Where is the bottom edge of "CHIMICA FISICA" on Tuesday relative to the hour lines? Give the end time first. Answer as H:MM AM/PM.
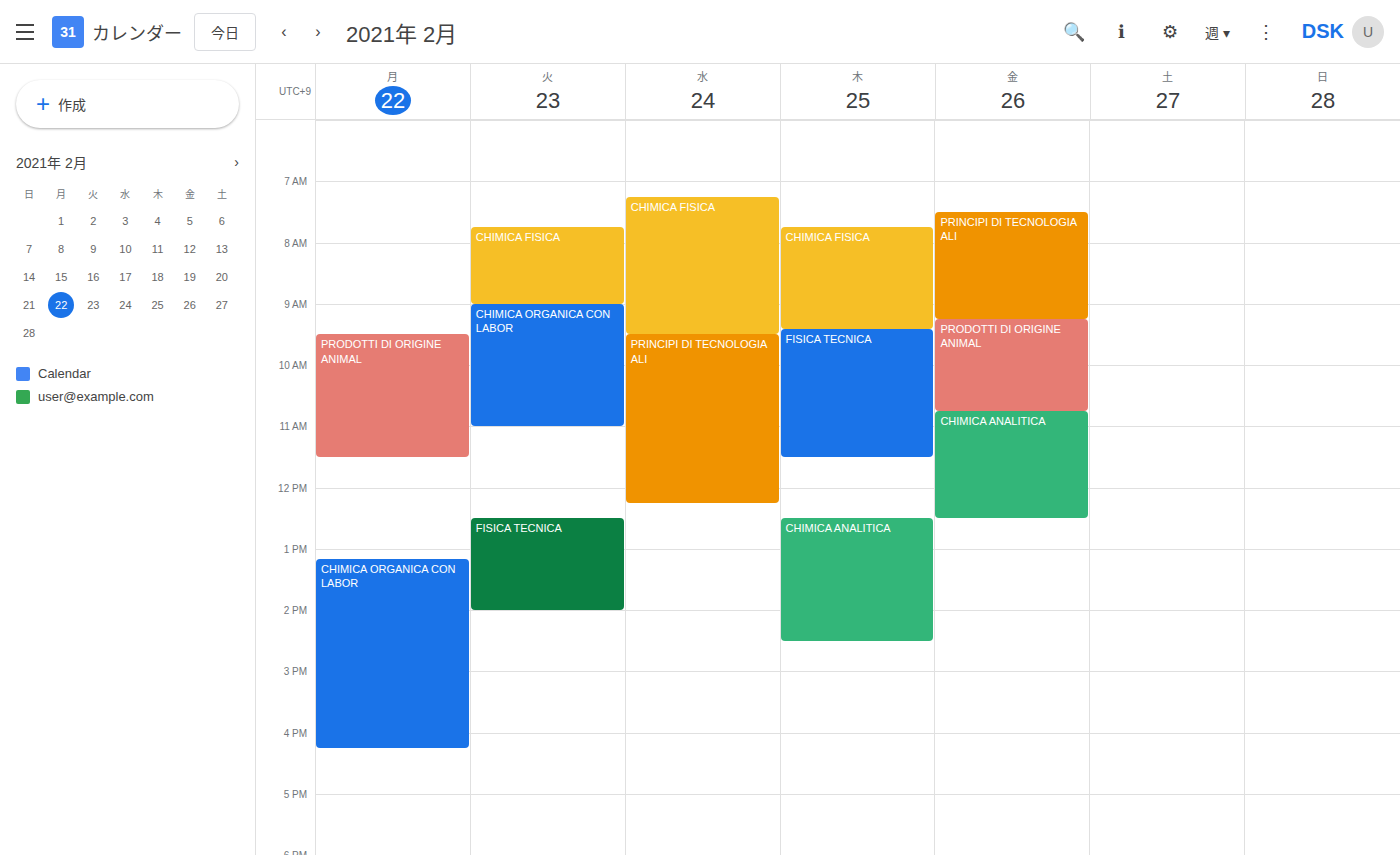
9:00 AM -- exactly on the 9 AM line.